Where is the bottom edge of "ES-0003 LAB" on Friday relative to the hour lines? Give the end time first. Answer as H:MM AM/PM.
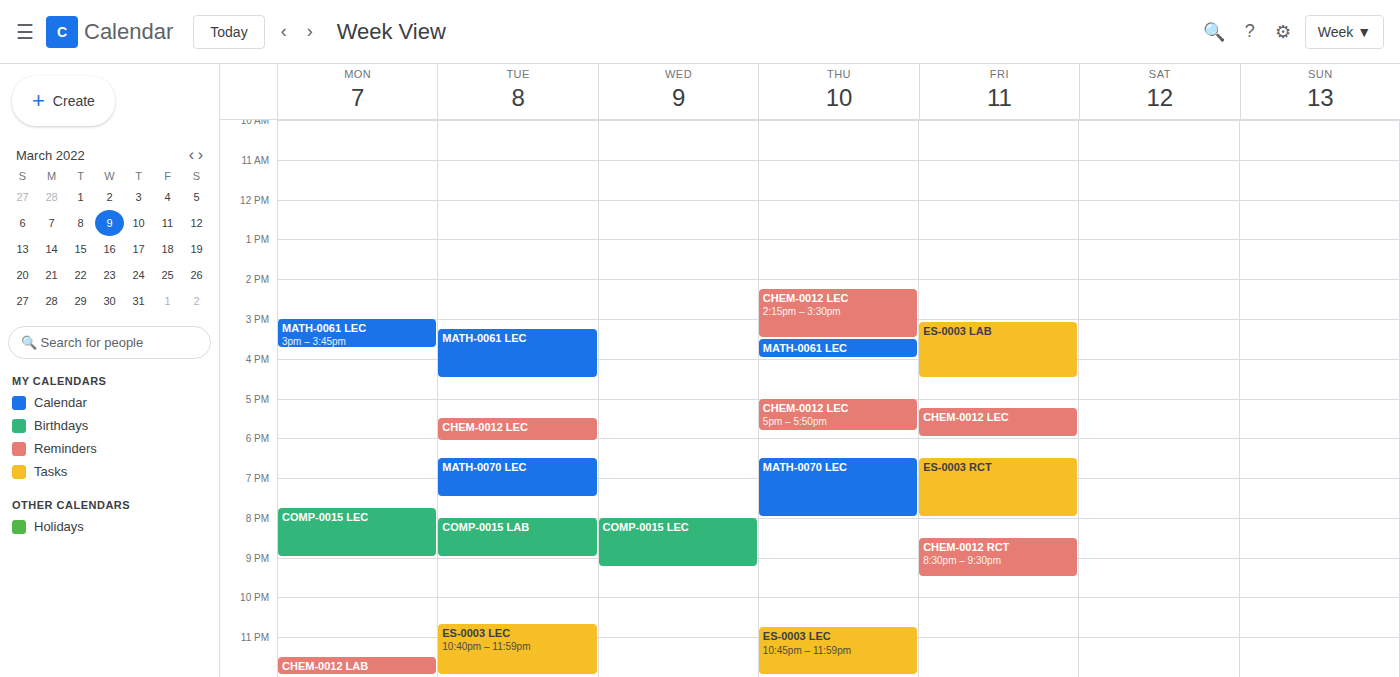
4:30 PM -- halfway between the 4 PM and 5 PM lines.